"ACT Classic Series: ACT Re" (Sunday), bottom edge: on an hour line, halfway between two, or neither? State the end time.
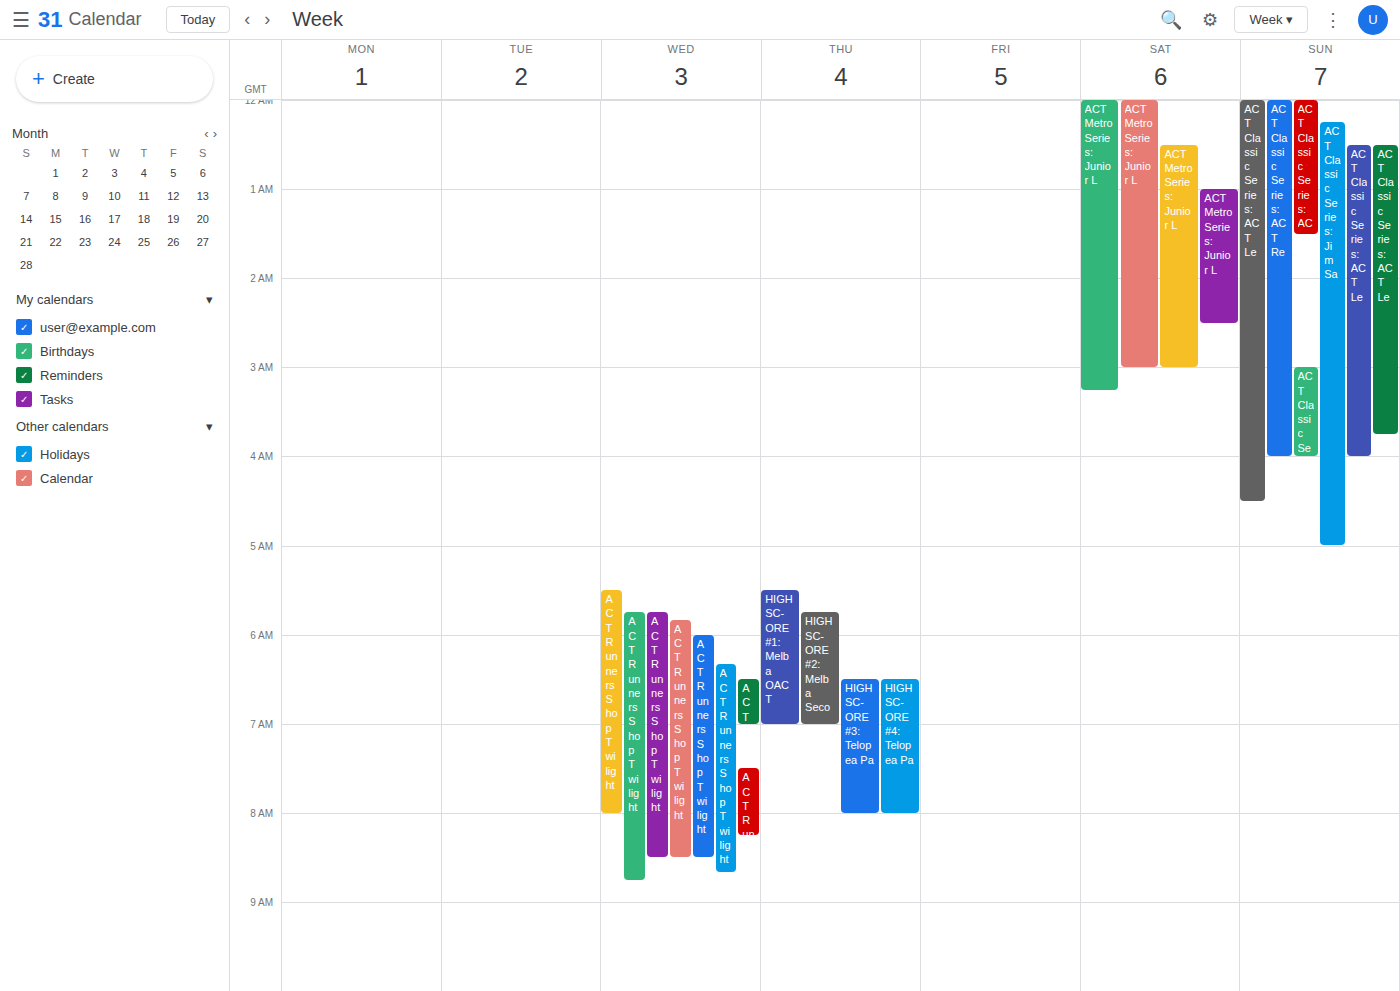
04:00 -- exactly on the 04:00 line.